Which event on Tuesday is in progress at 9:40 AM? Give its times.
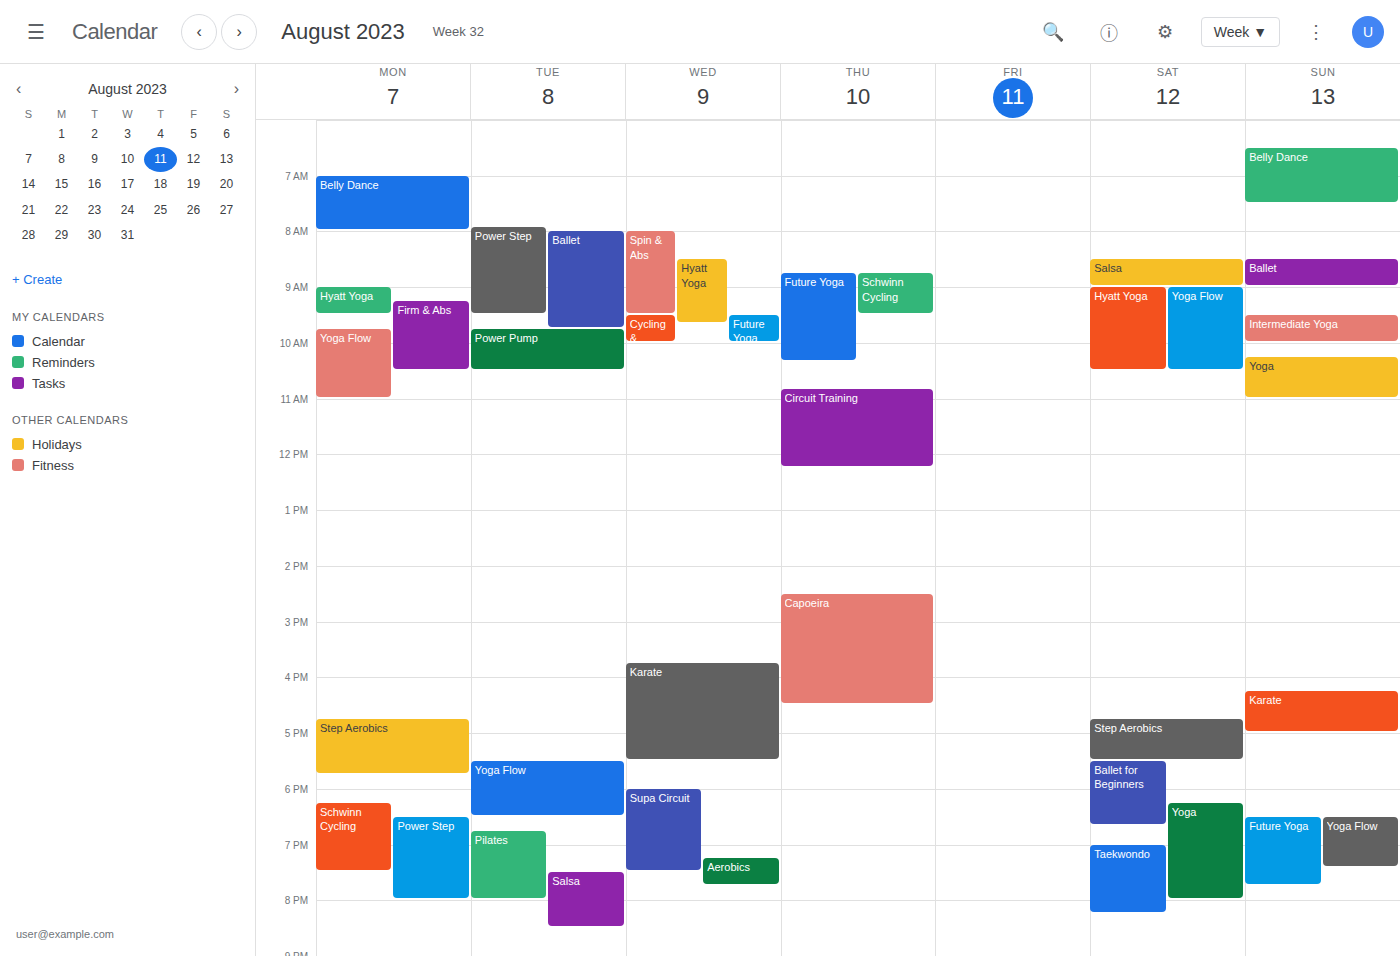
"Ballet", 8:00 AM to 9:45 AM